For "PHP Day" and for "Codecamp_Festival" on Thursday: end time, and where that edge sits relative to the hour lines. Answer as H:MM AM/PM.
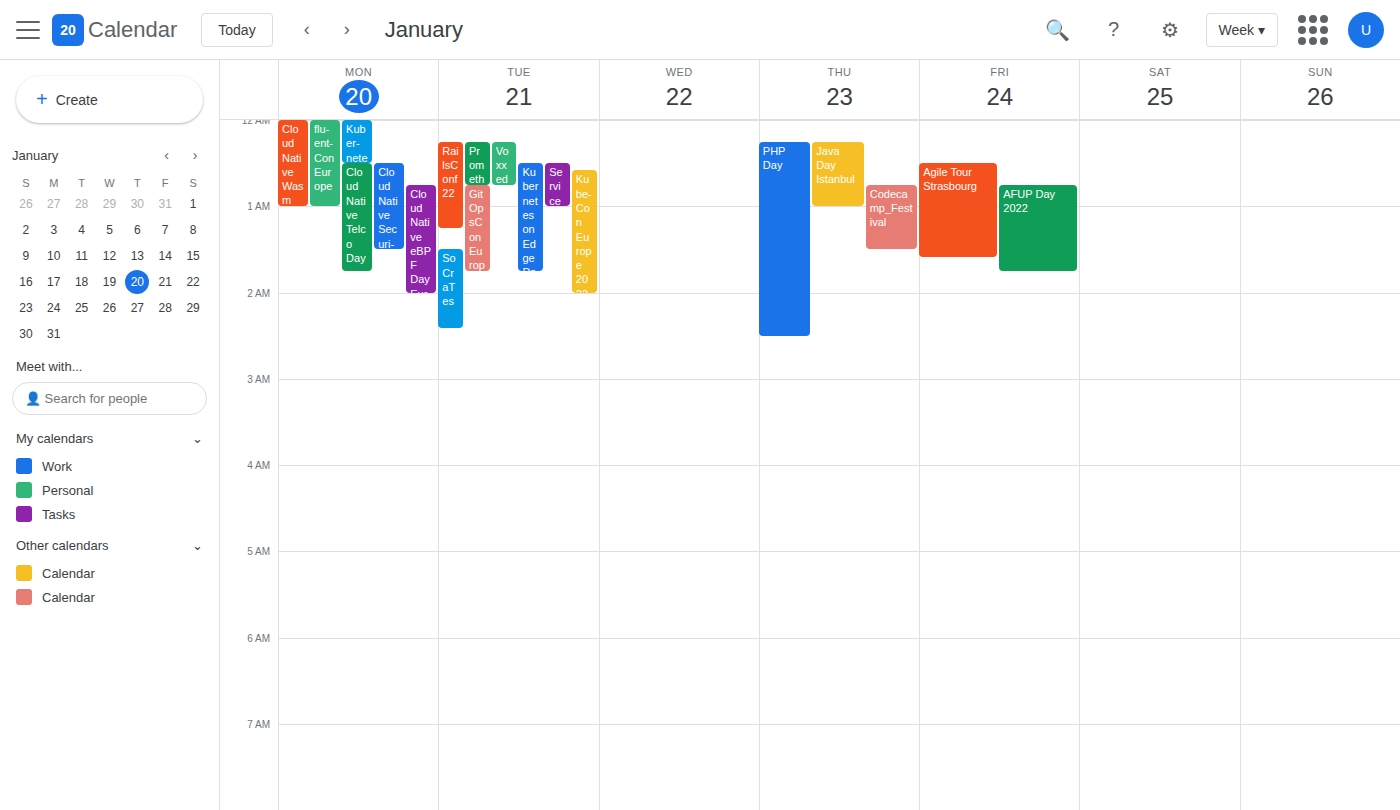
"PHP Day": 2:30 AM, halfway between the 2 AM and 3 AM lines. "Codecamp_Festival": 1:30 AM, halfway between the 1 AM and 2 AM lines.